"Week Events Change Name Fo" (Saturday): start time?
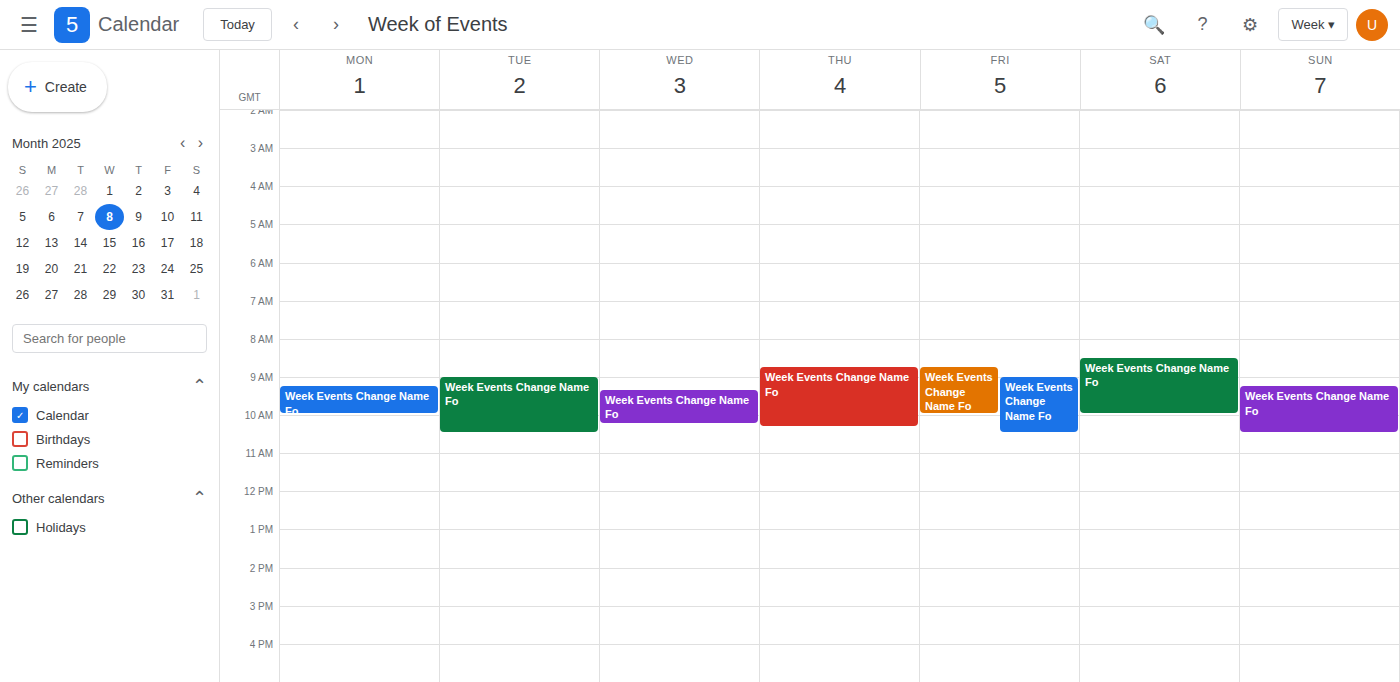
08:30